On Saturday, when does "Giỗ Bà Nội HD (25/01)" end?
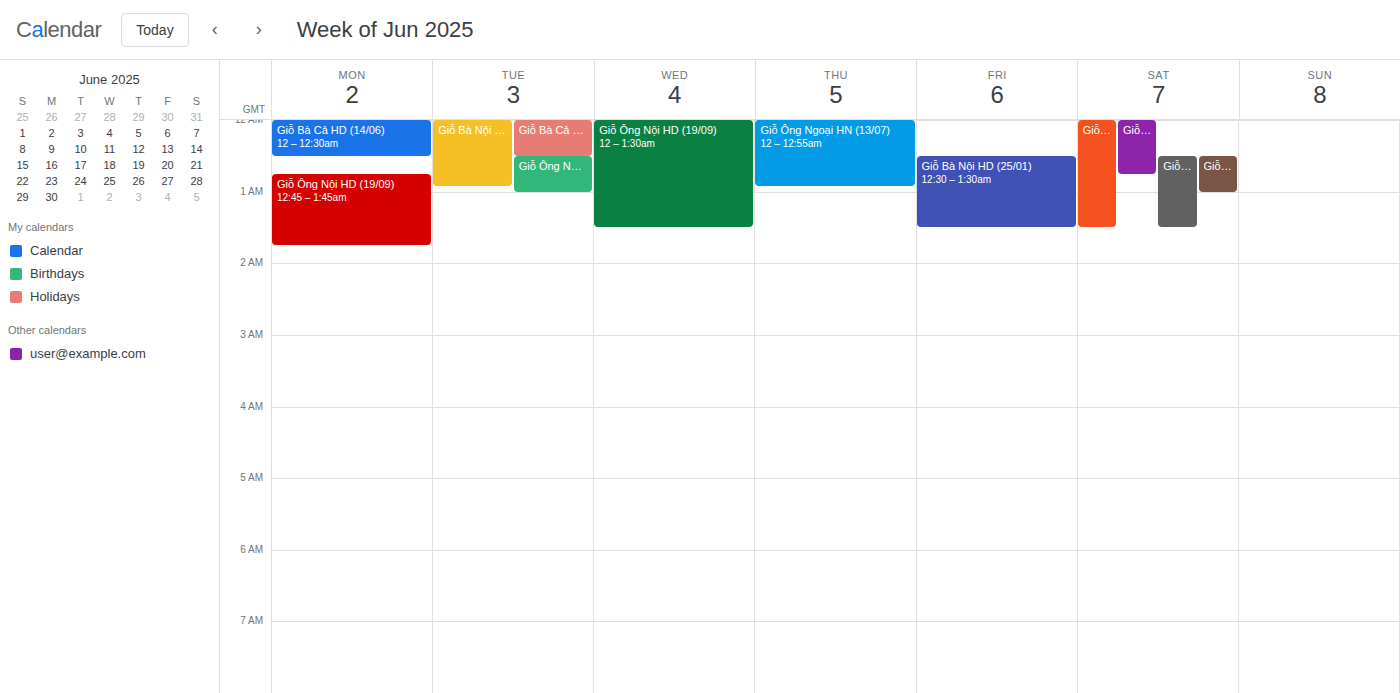
1:00 AM